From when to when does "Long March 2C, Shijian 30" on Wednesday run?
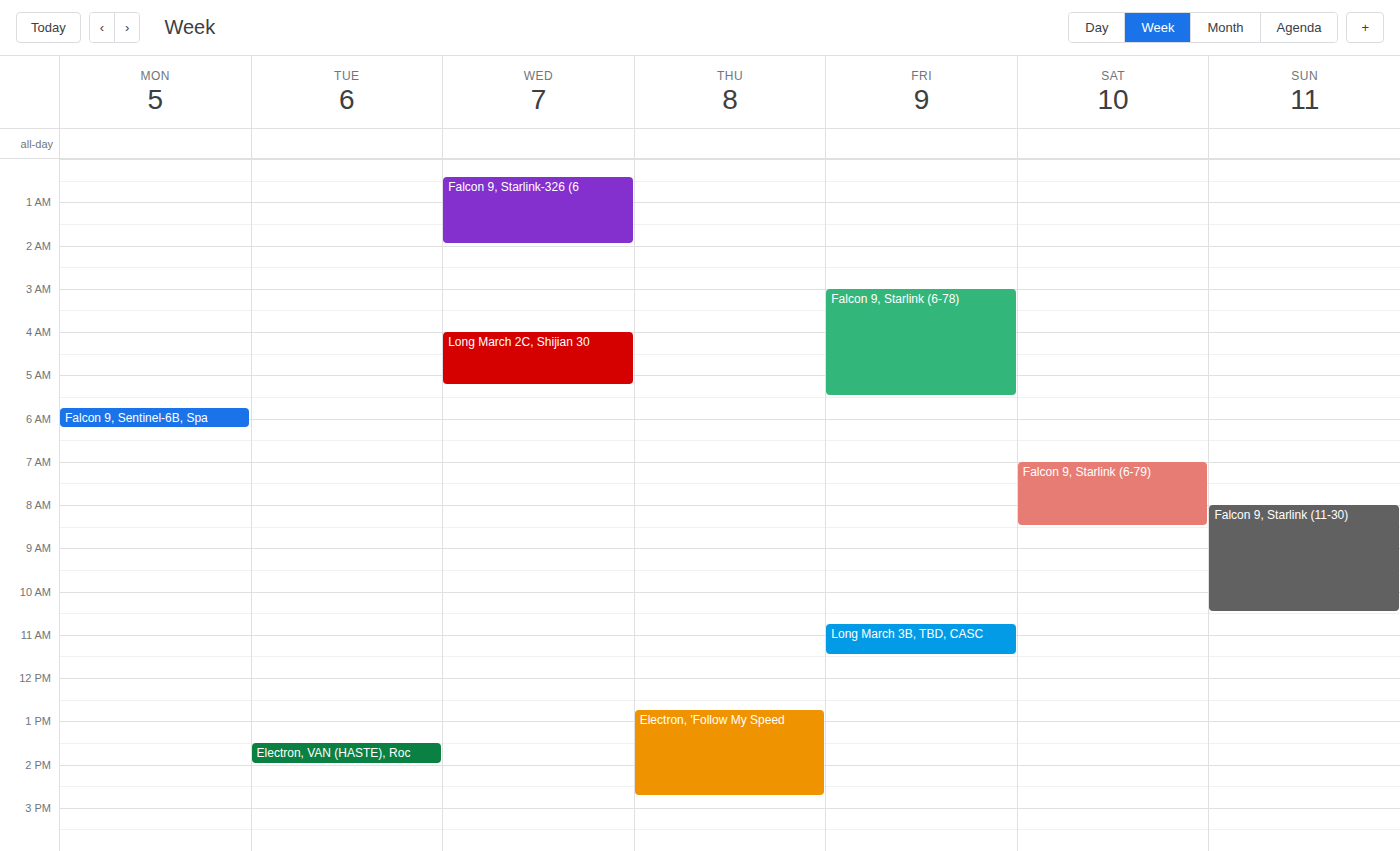
4:00 AM to 5:15 AM